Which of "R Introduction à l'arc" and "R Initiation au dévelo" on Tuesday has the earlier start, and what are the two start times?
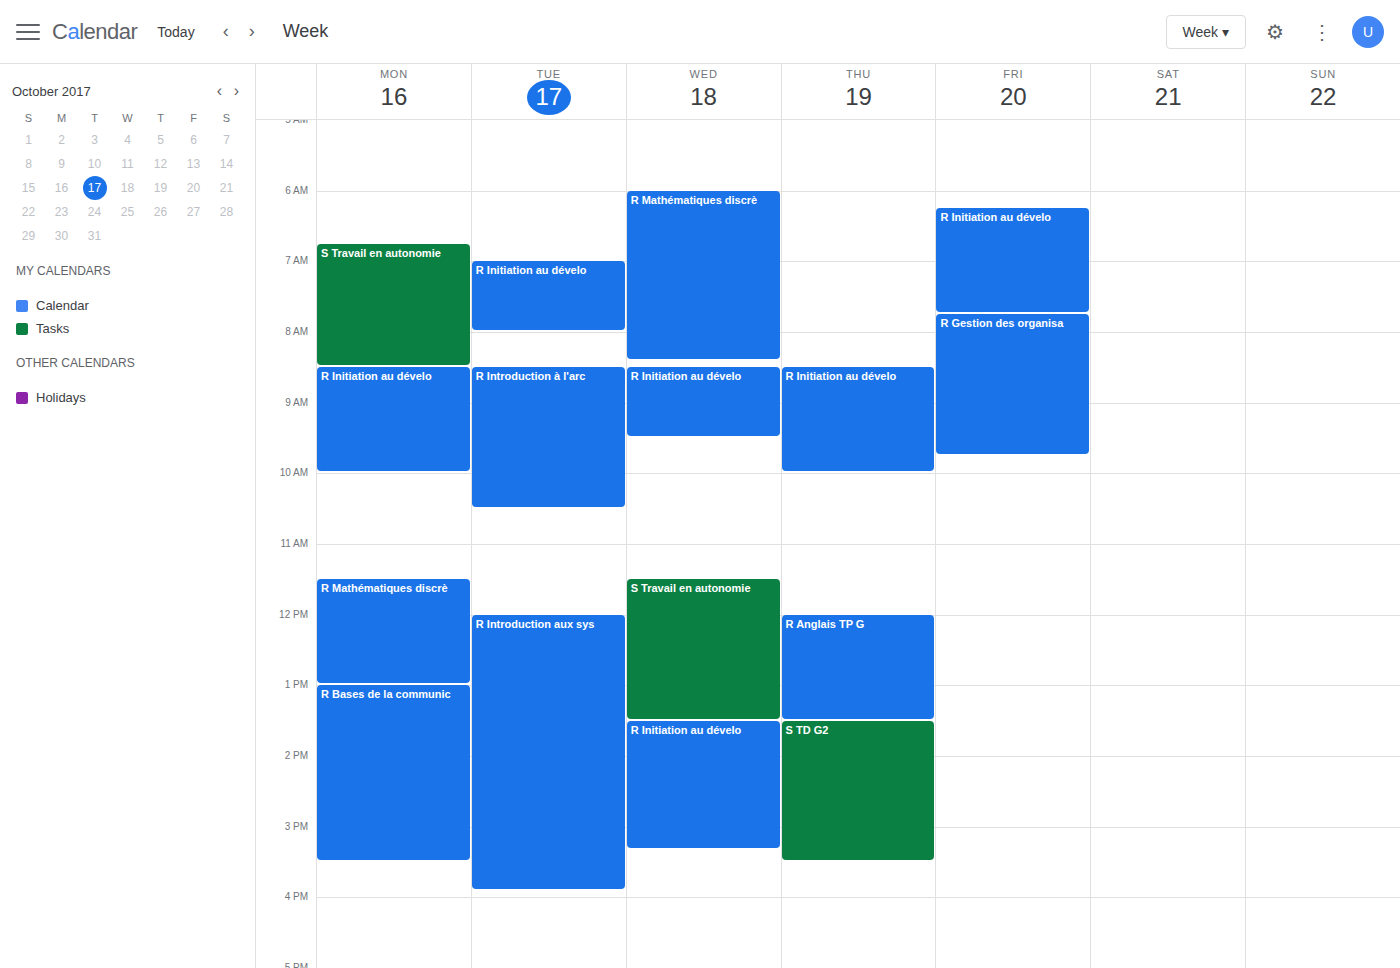
"R Initiation au dévelo" 07:00; "R Introduction à l'arc" 08:30.